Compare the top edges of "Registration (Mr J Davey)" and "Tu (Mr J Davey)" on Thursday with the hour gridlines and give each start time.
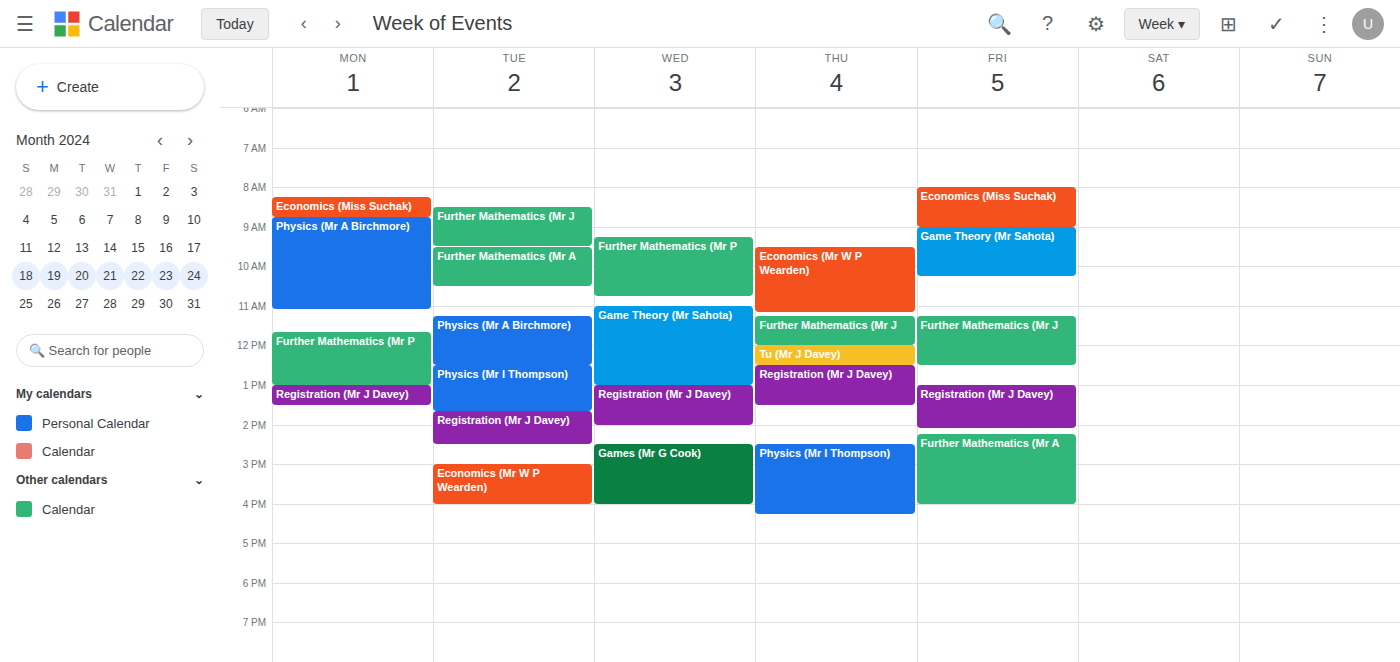
"Registration (Mr J Davey)": 12:30 PM, halfway between the 12 PM and 1 PM lines. "Tu (Mr J Davey)": 12:00 PM, exactly on the 12 PM line.